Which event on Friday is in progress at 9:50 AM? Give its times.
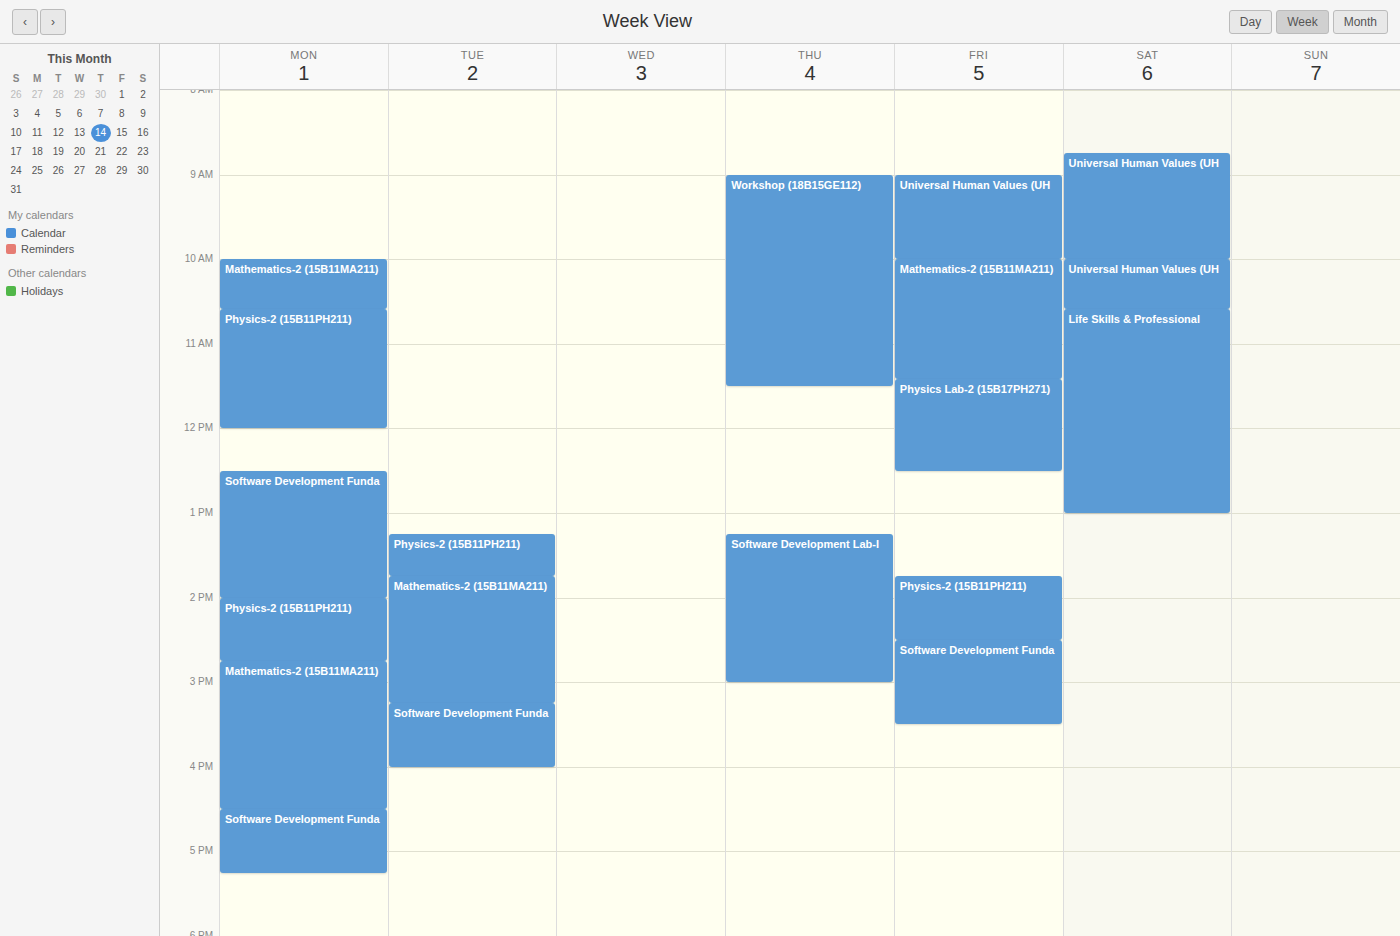
"Universal Human Values (UH", 9:00 AM to 10:00 AM